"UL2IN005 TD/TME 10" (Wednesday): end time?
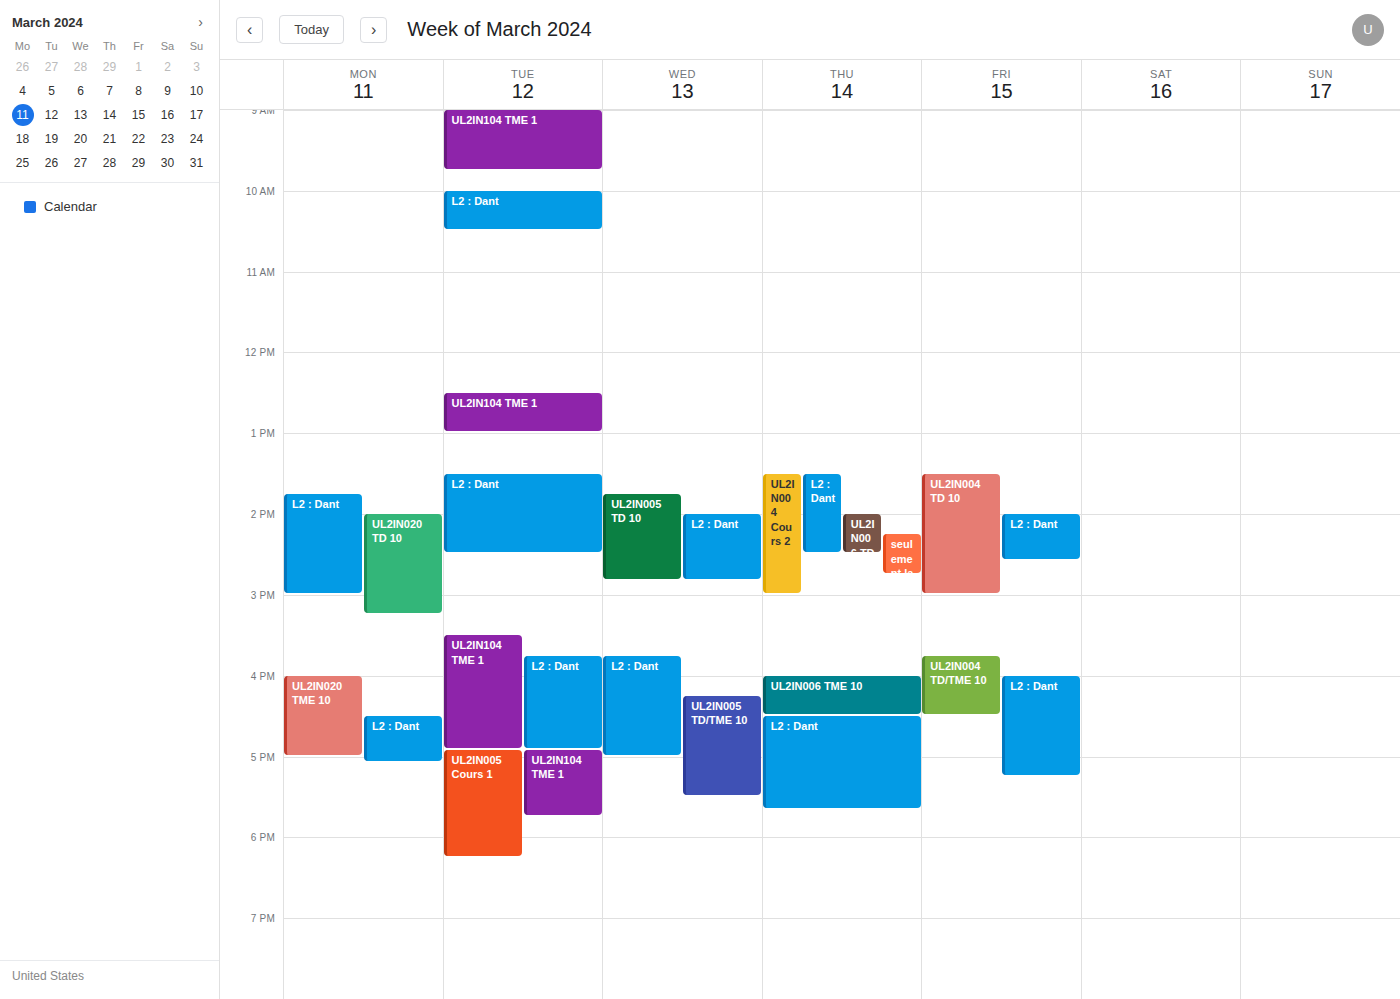
5:30 PM